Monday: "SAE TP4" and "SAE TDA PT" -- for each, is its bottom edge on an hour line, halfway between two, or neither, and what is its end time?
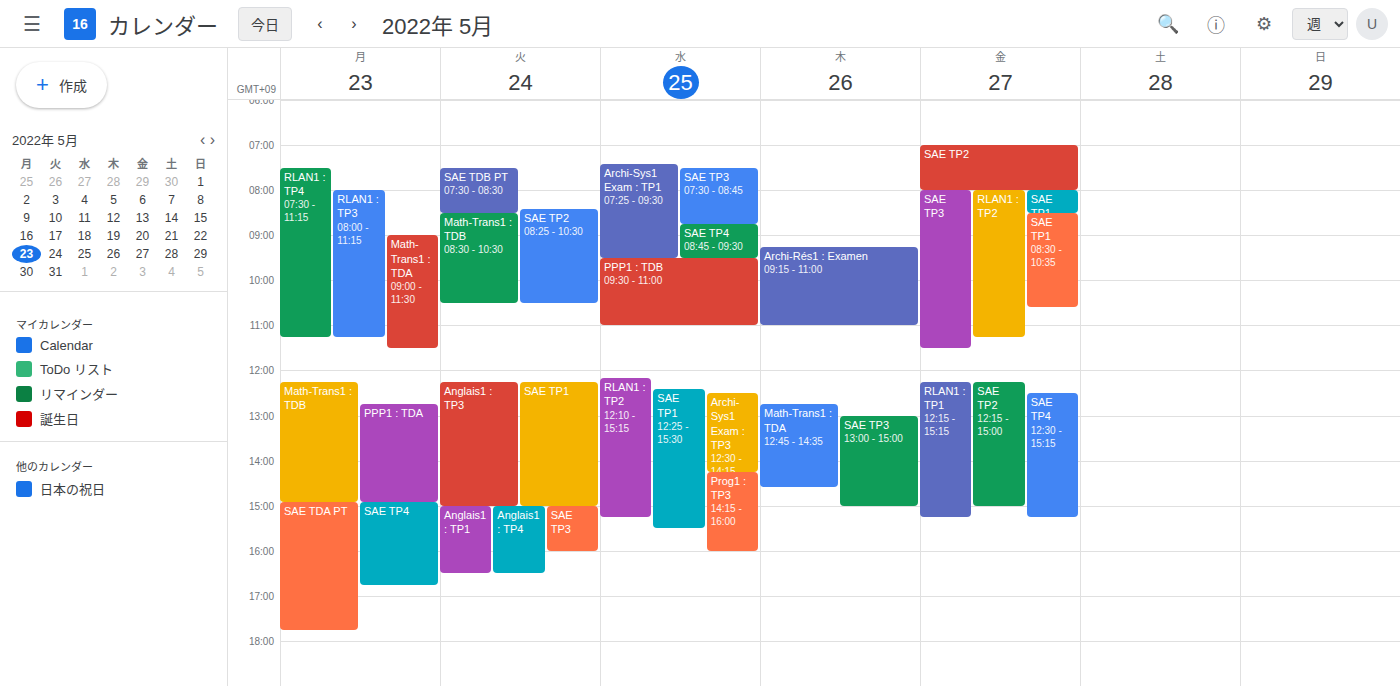
"SAE TP4": 4:45 PM, neither: three quarters of the way from the 4 PM line to the 5 PM line. "SAE TDA PT": 5:45 PM, neither: three quarters of the way from the 5 PM line to the 6 PM line.